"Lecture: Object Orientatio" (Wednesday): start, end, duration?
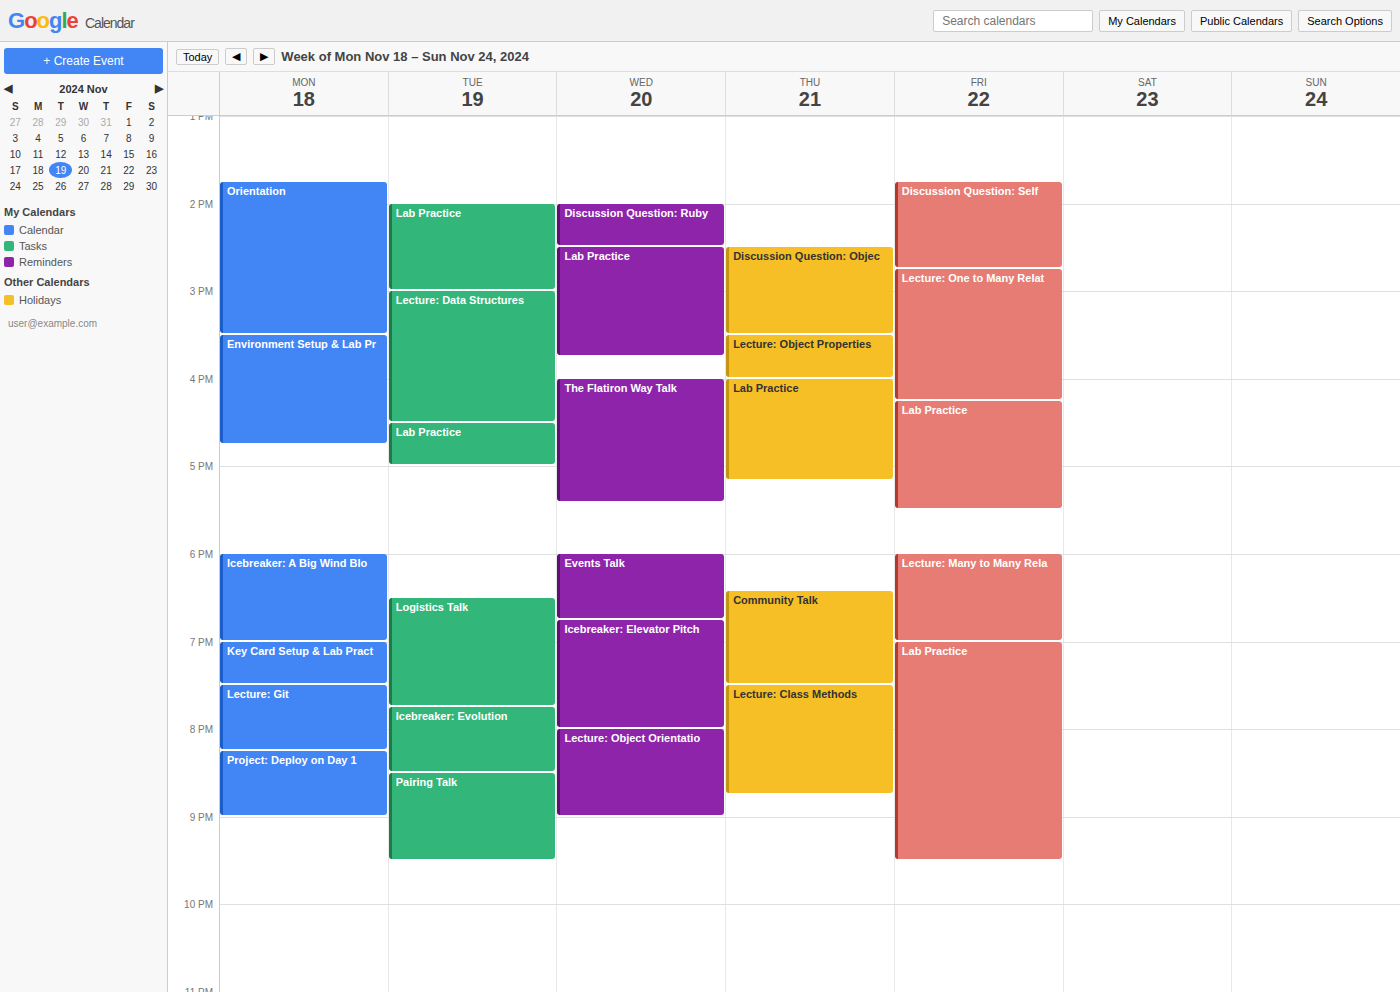
8:00 PM to 9:00 PM, 1 hour